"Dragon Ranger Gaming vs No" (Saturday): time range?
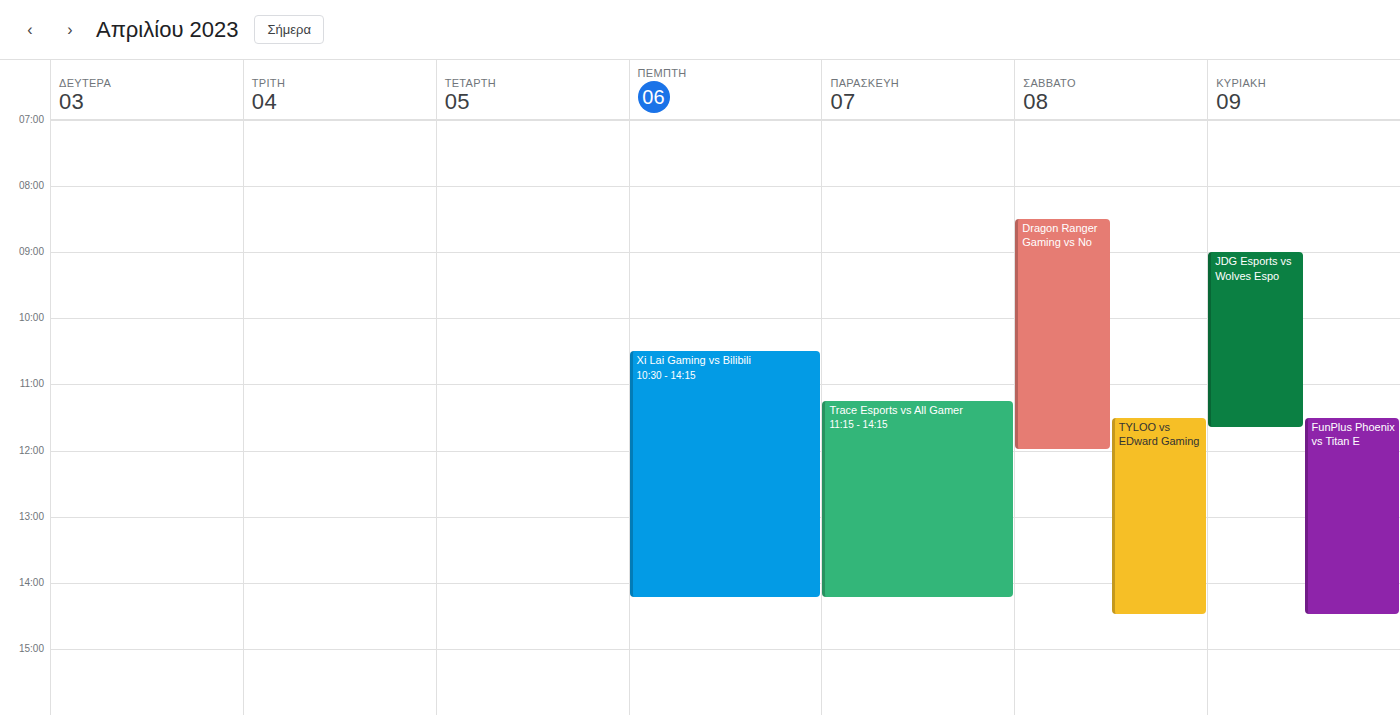
8:30 AM to 12:00 PM